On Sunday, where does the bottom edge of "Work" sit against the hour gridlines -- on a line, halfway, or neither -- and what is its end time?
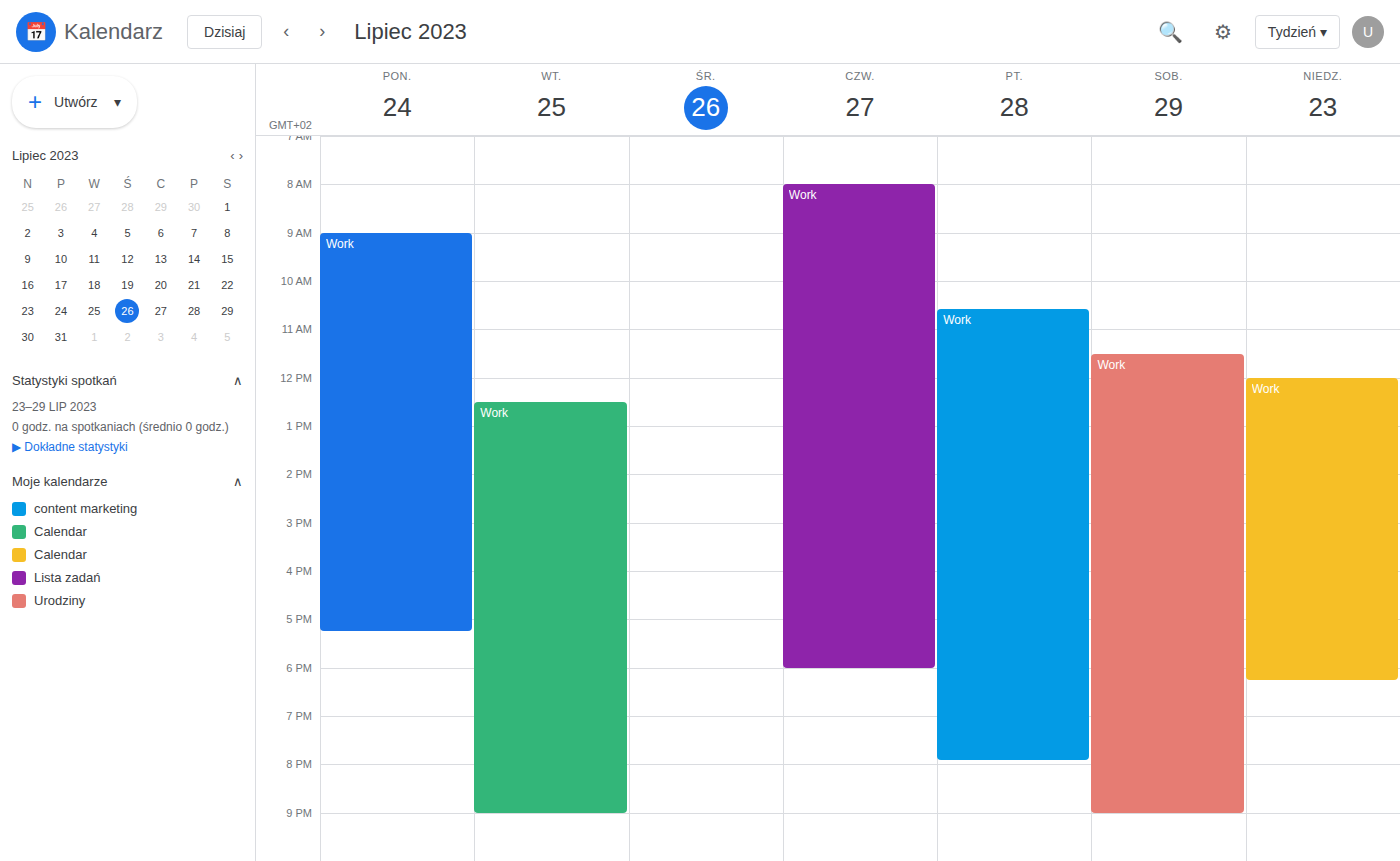
6:15 PM -- neither: a quarter of the way from the 6 PM line to the 7 PM line.